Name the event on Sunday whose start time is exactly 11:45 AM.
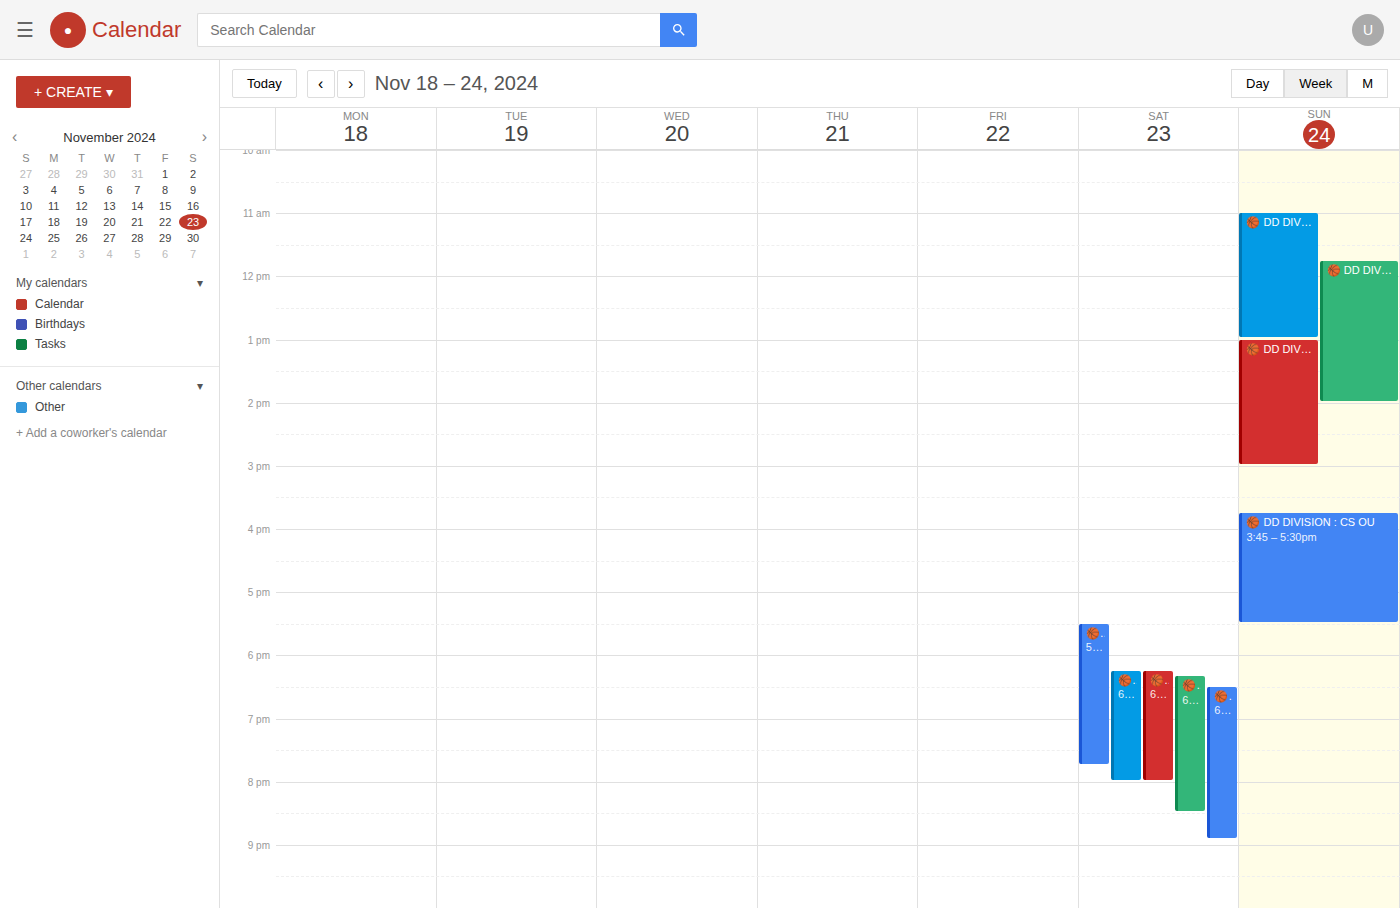
"🏀 DD DIVISION : RBC E"